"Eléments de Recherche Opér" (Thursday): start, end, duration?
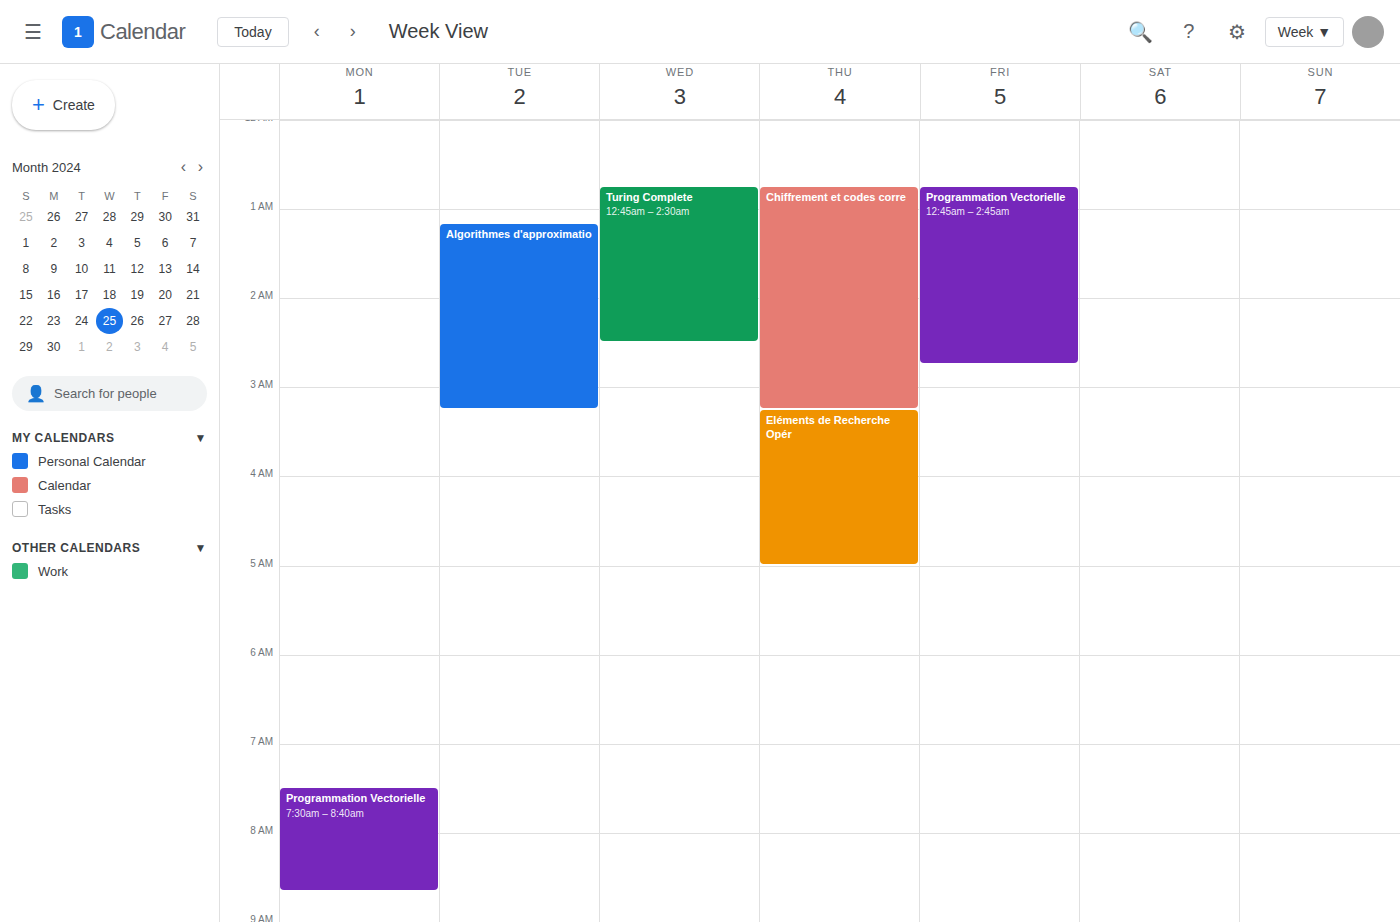
3:15 AM to 5:00 AM, 1 hour 45 minutes